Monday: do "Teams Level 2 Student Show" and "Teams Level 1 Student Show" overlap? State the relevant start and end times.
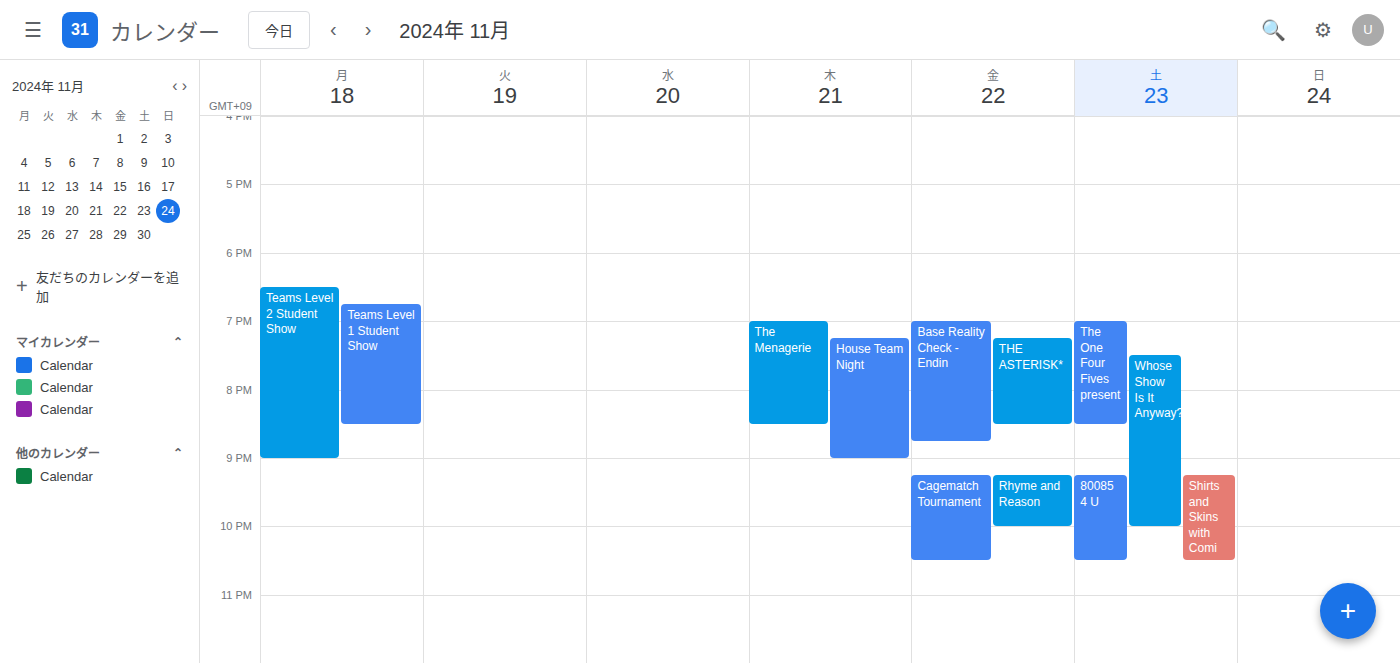
"Teams Level 1 Student Show" runs 18:45 to 20:30, inside "Teams Level 2 Student Show" -- they overlap.